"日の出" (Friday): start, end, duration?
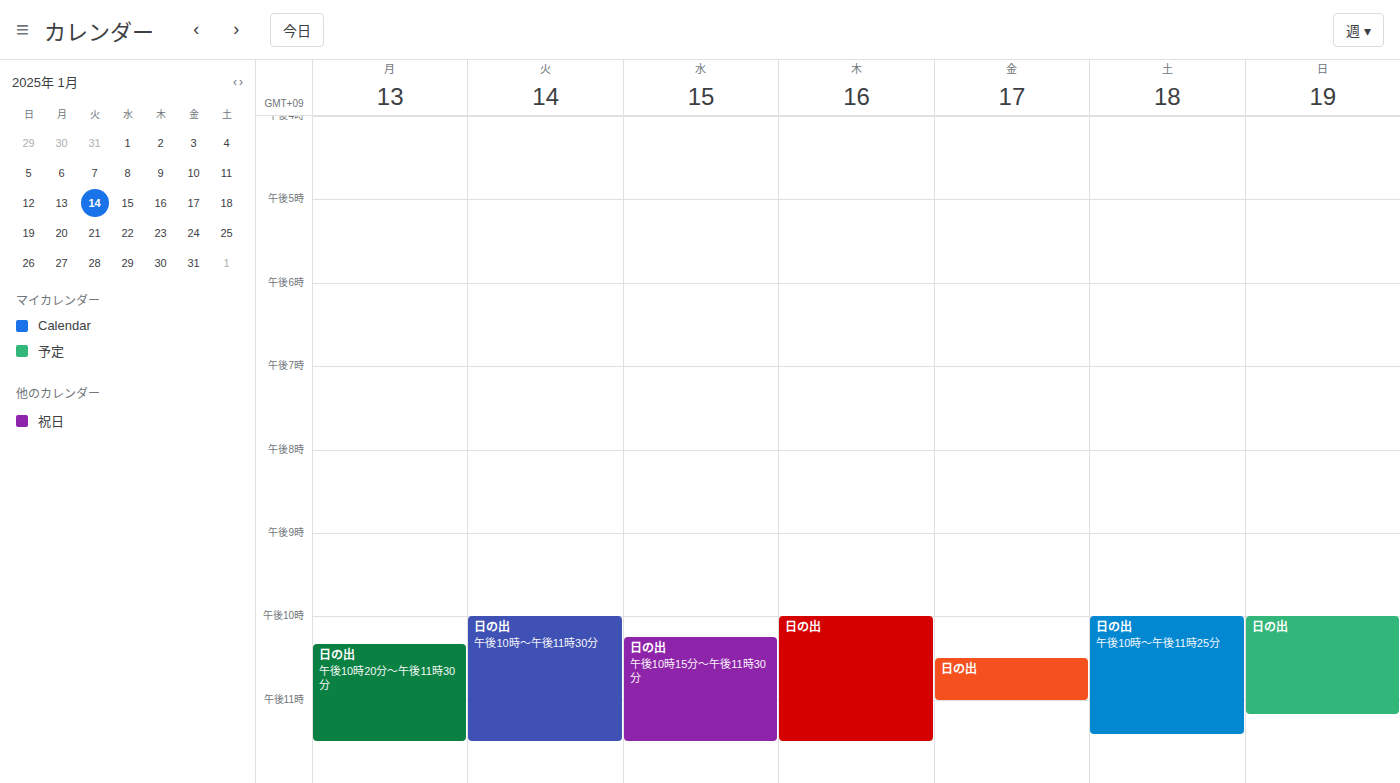
10:30 PM to 11:00 PM, 30 minutes